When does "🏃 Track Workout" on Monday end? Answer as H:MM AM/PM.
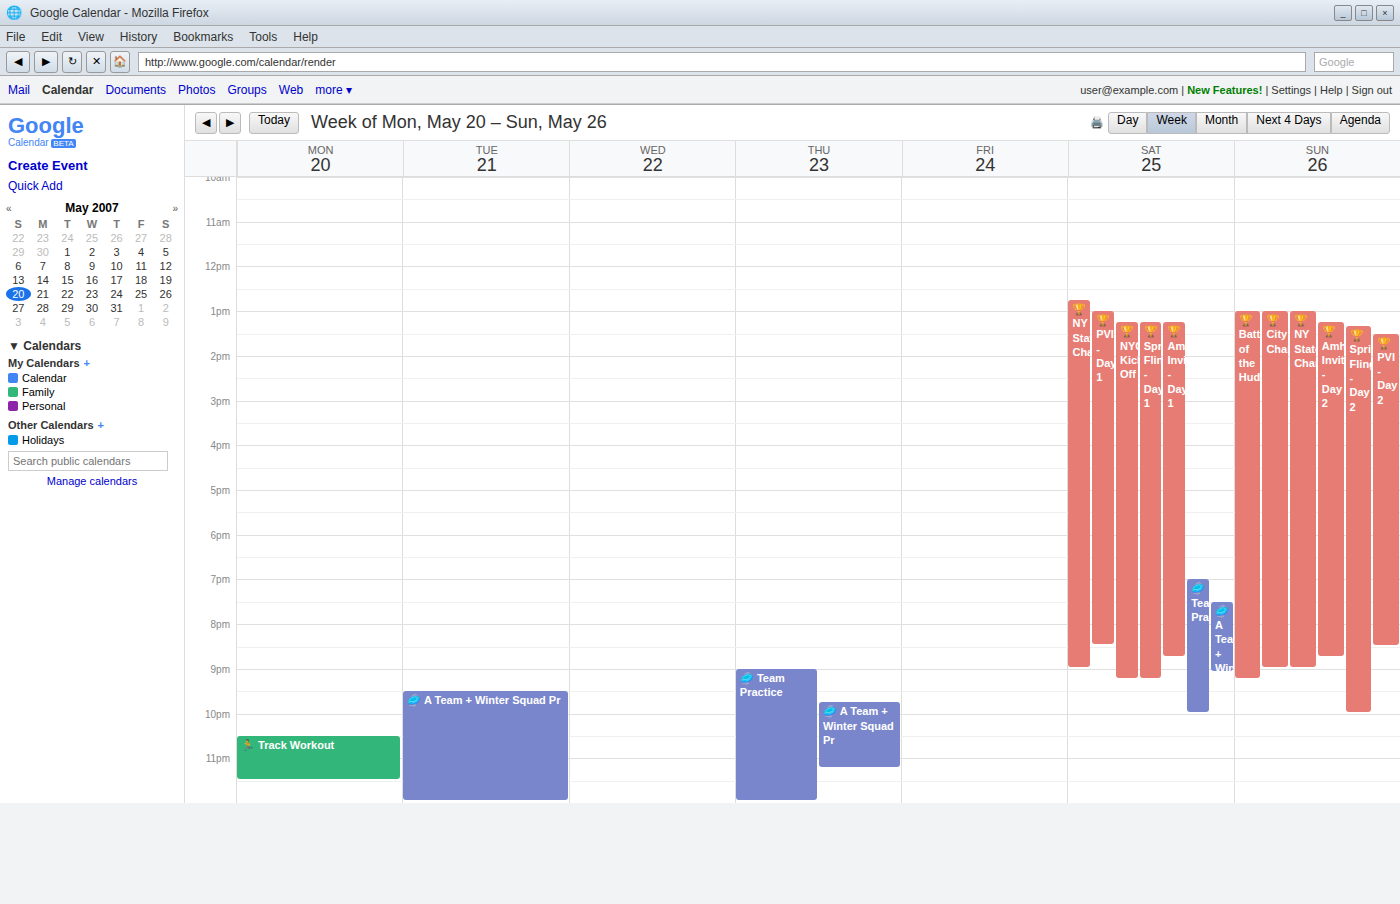
11:30 PM